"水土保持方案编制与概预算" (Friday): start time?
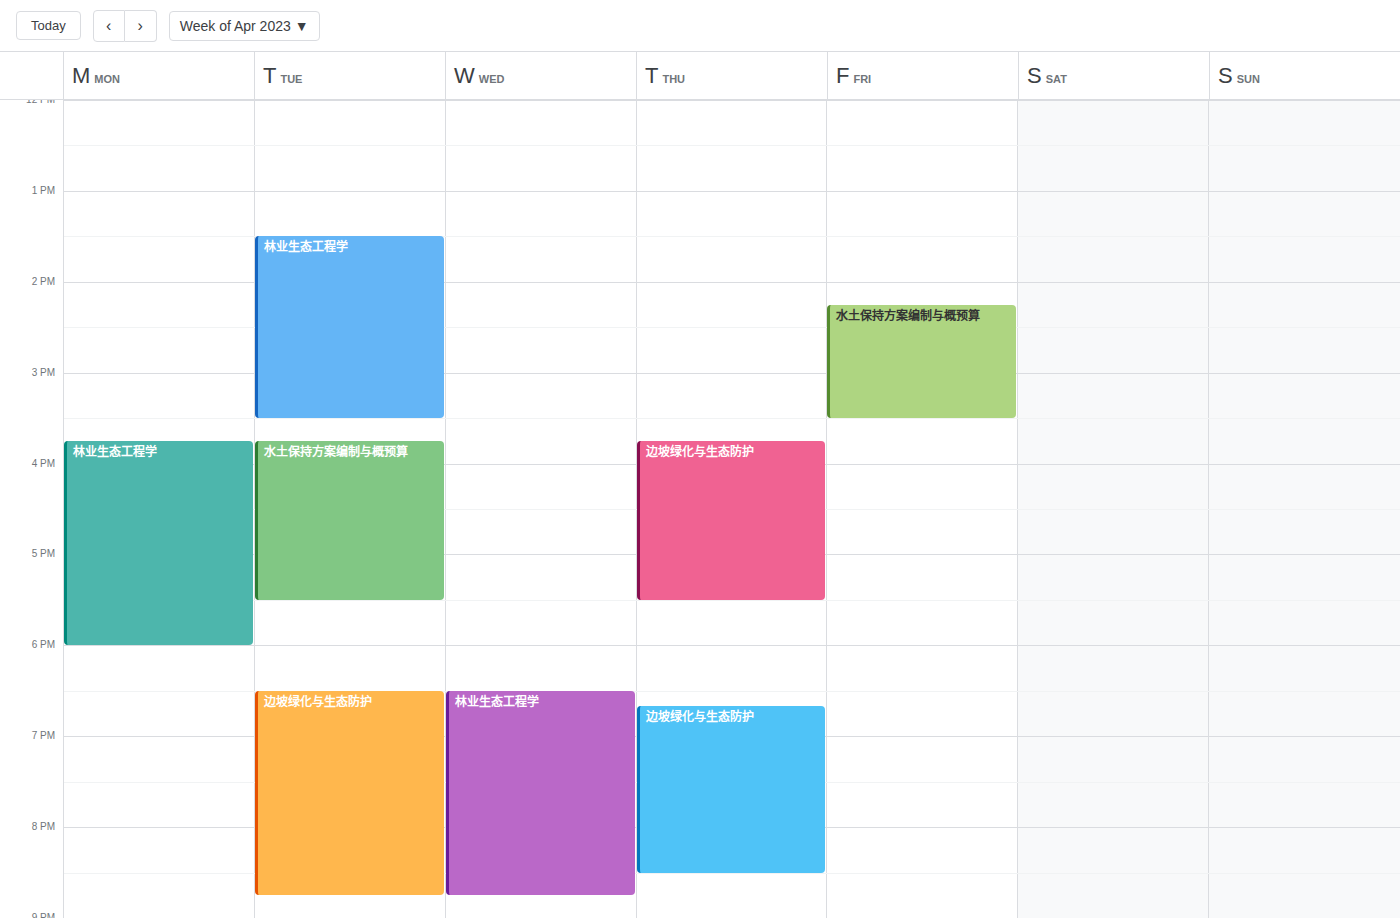
2:15 PM